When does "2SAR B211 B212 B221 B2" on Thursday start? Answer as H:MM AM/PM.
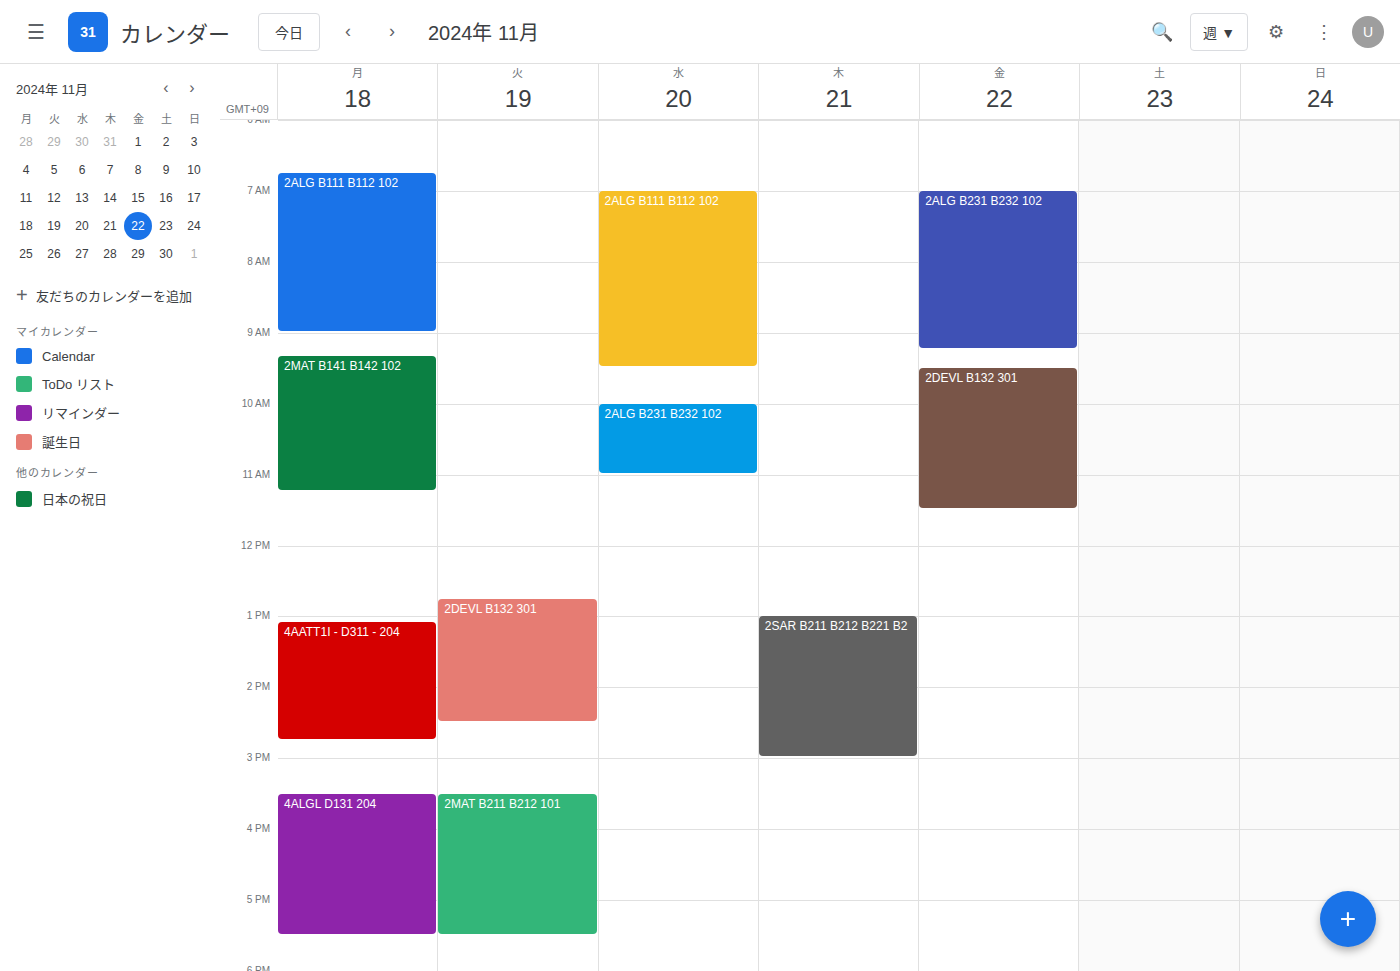
1:00 PM